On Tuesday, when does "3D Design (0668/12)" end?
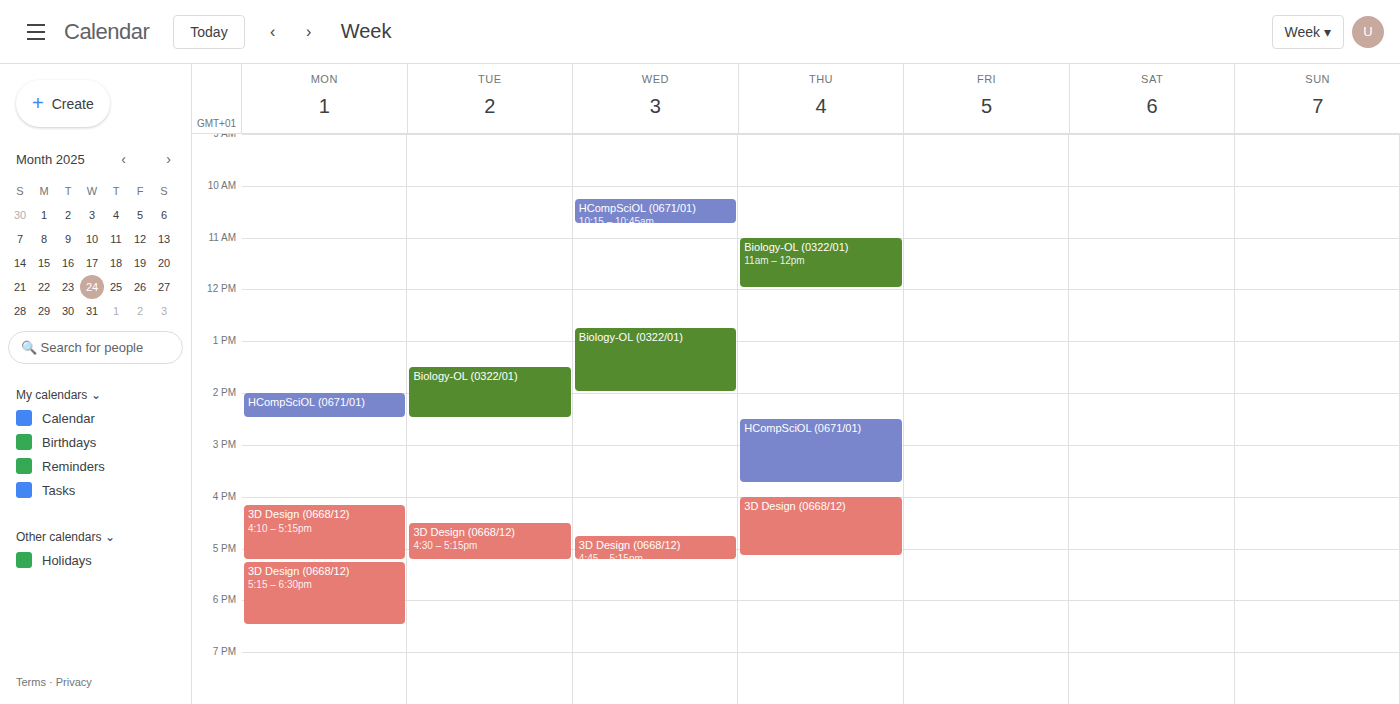
5:15 PM